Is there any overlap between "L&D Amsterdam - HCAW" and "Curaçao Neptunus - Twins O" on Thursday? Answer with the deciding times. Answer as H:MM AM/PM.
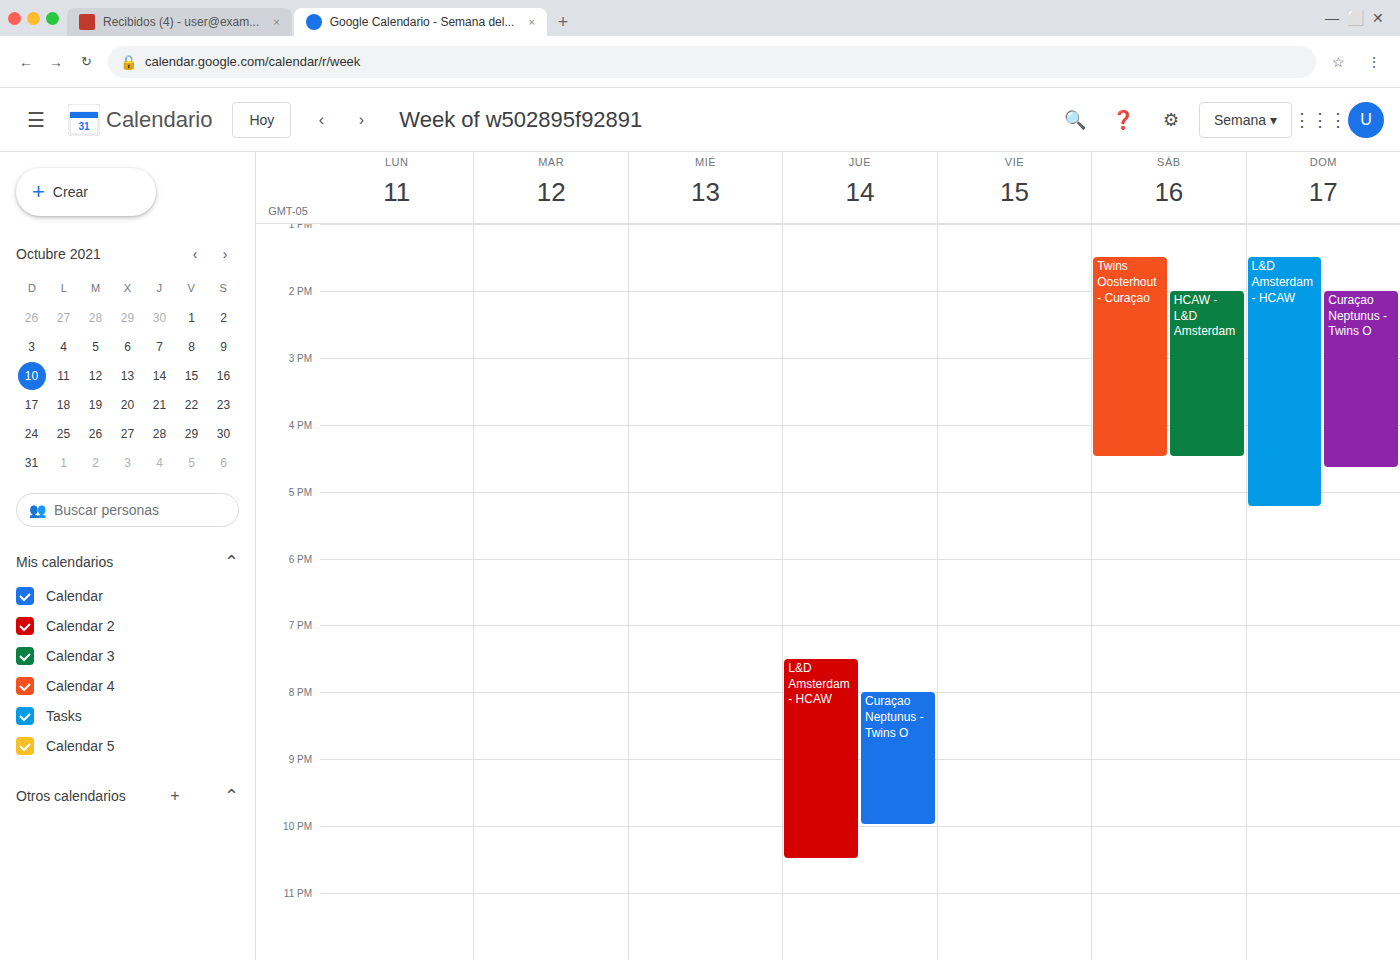
"Curaçao Neptunus - Twins O" runs 8:00 PM to 10:00 PM, inside "L&D Amsterdam - HCAW" -- they overlap.